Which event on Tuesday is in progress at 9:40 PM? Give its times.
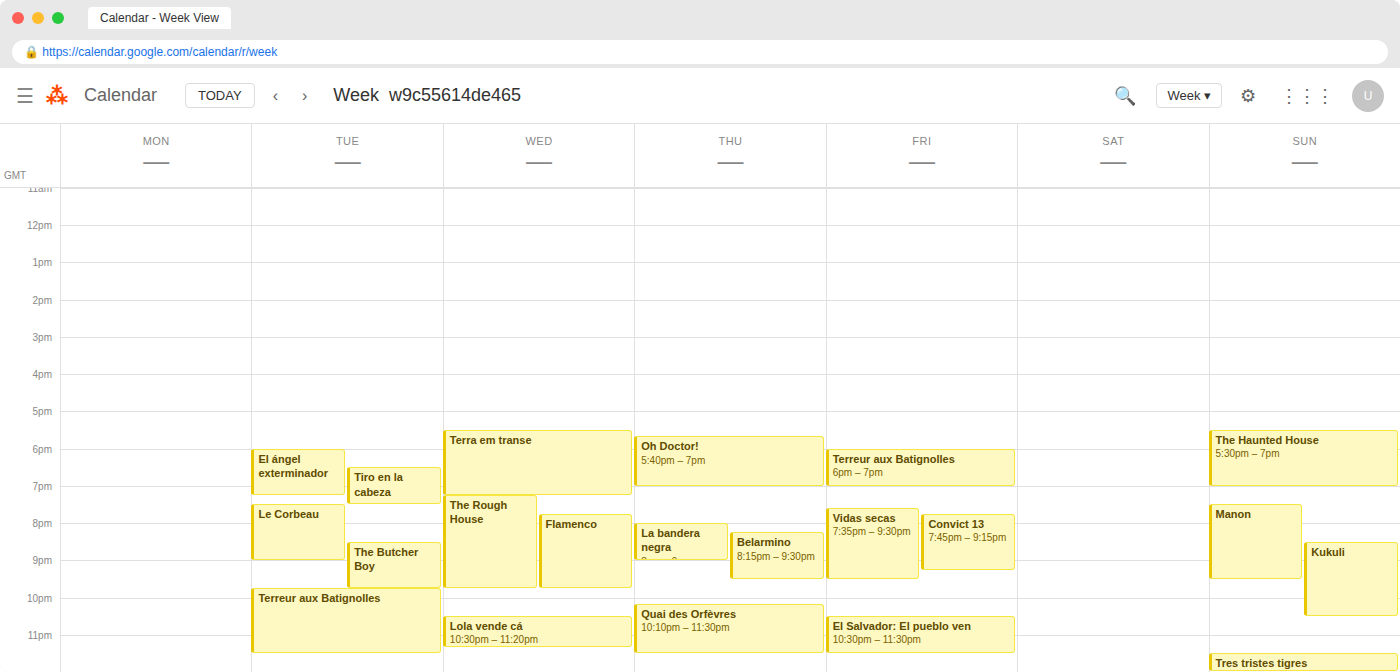
"The Butcher Boy", 8:30 PM to 9:45 PM